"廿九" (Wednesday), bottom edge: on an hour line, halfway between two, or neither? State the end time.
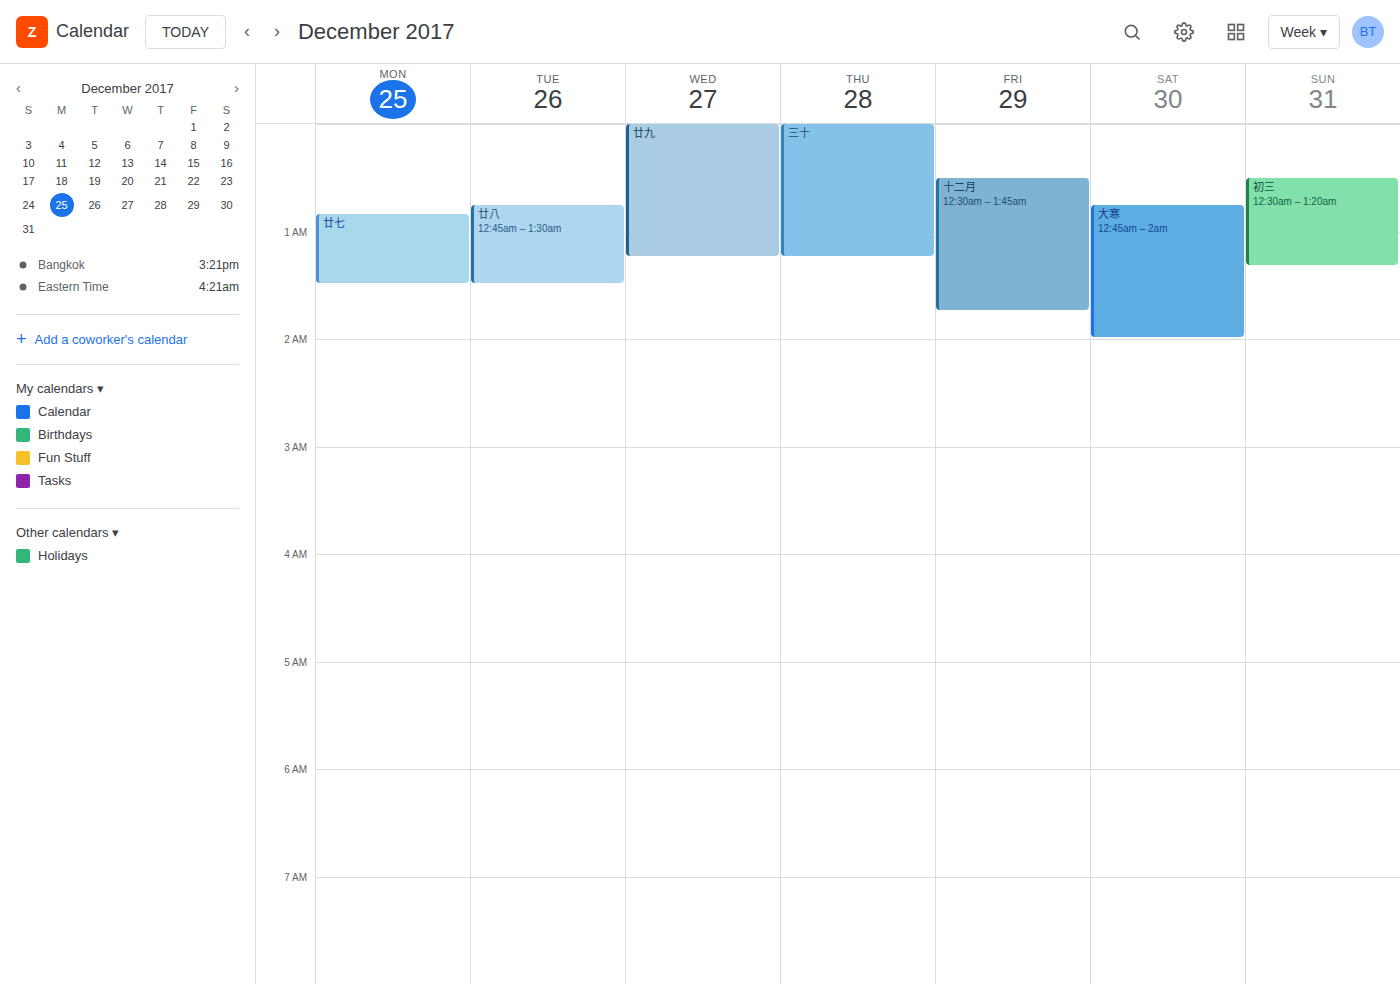
1:15 AM -- neither: a quarter of the way from the 1 AM line to the 2 AM line.